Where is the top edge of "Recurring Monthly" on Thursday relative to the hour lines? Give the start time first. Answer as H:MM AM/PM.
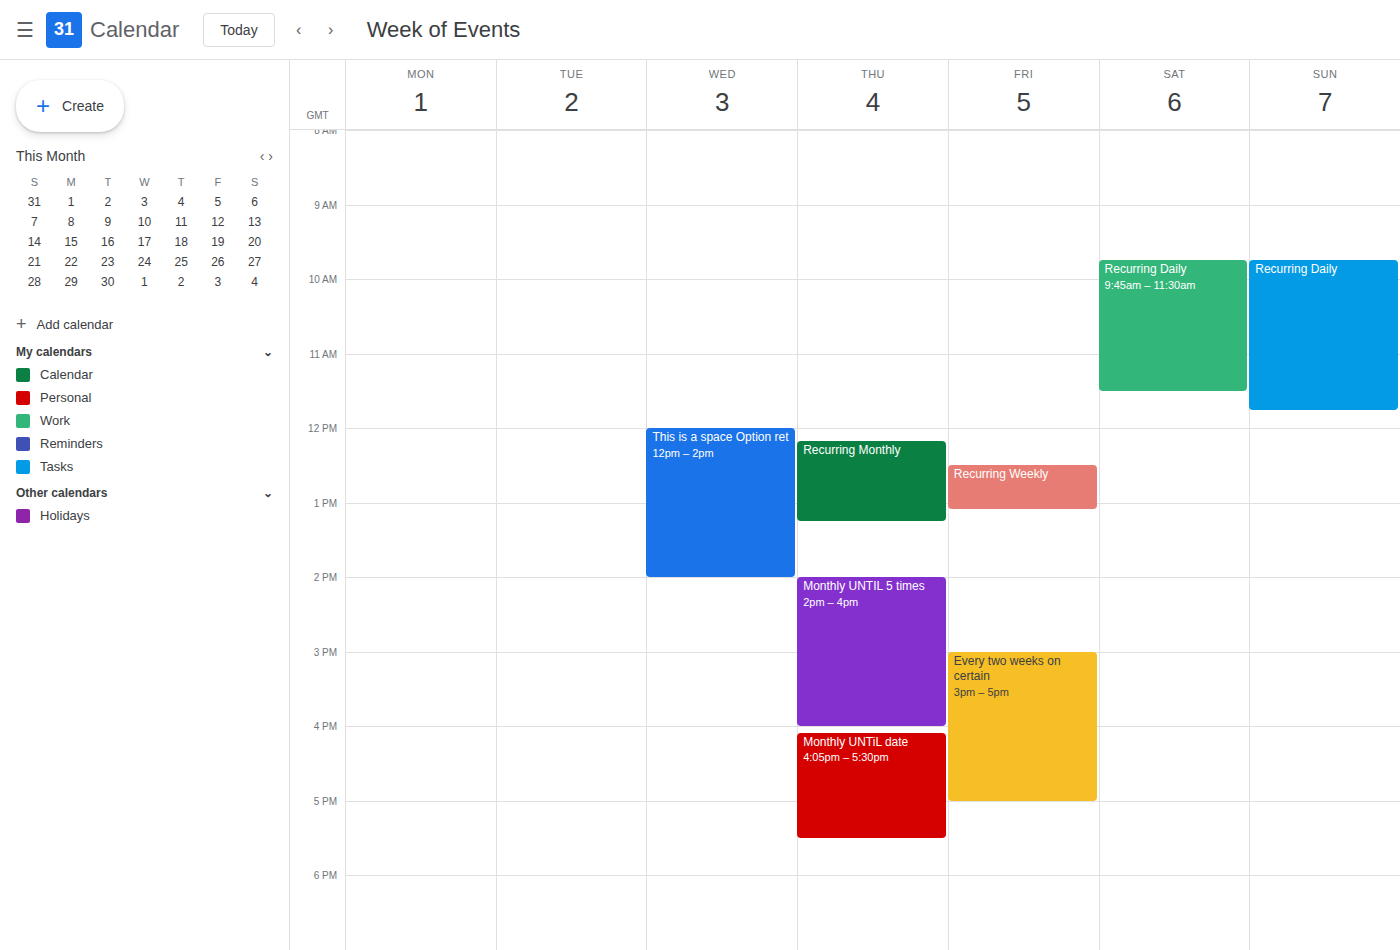
12:10 PM -- neither: 10 minutes below the 12 PM line and 50 minutes above the 1 PM line.